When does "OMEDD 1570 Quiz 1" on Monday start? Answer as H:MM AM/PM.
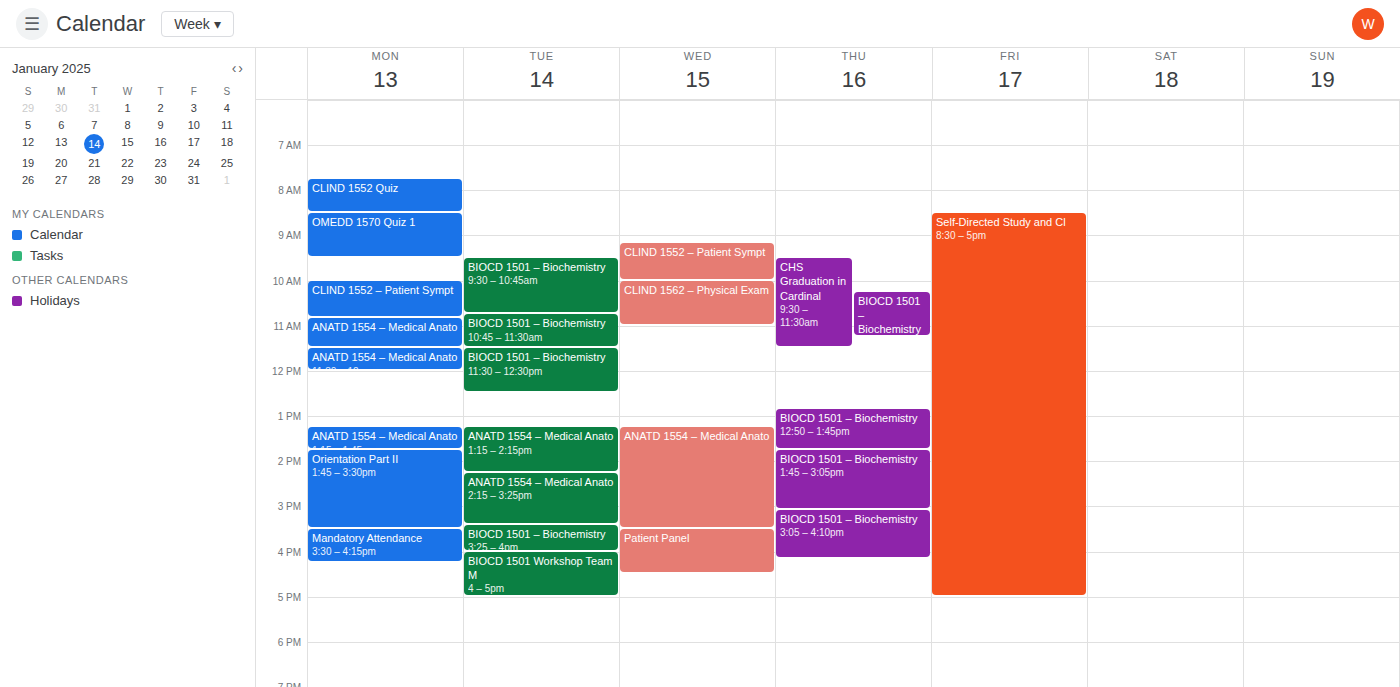
8:30 AM